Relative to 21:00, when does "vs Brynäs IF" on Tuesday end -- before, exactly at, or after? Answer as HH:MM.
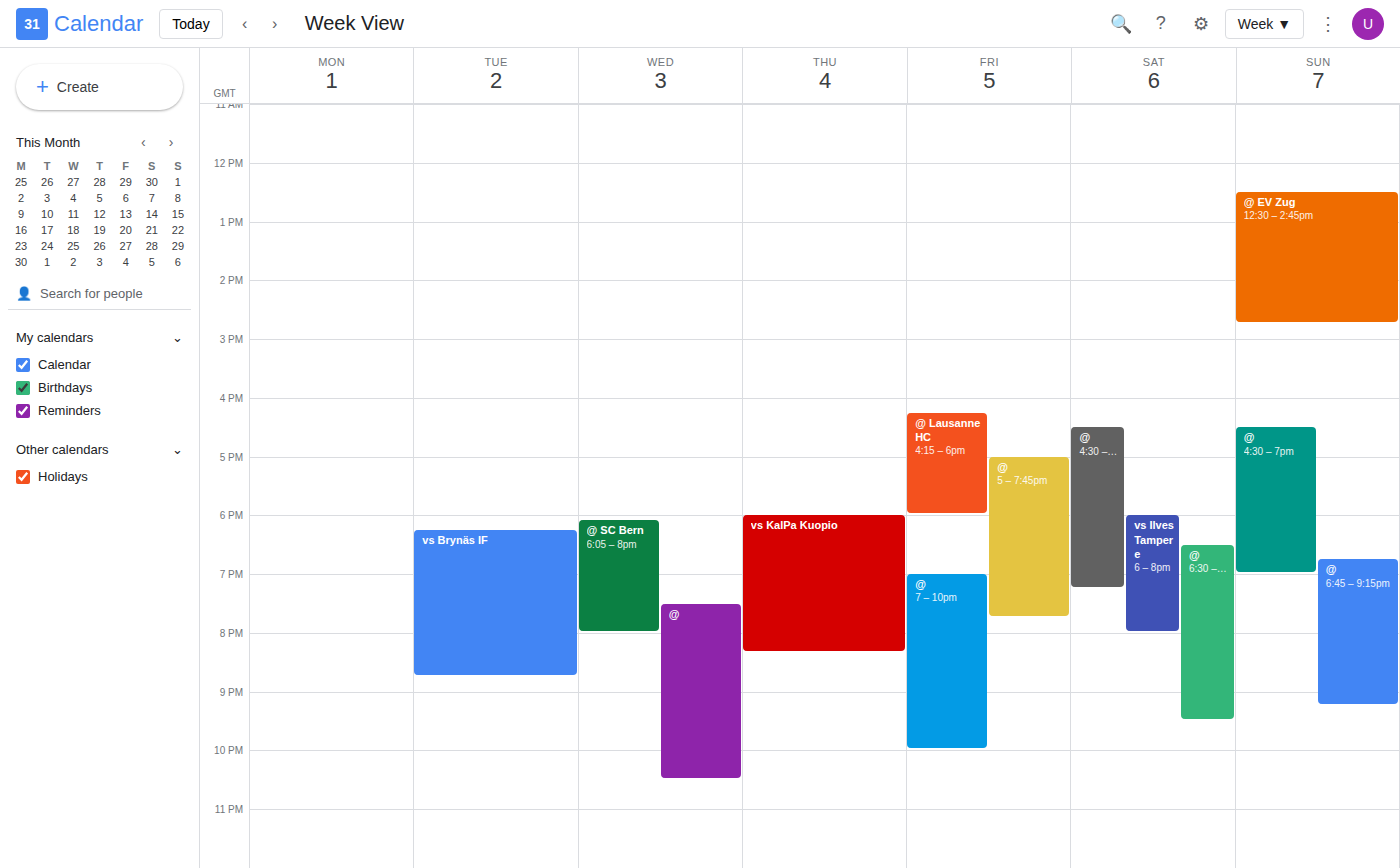
20:45 -- before 21:00, 15 minutes above the 21:00 line.